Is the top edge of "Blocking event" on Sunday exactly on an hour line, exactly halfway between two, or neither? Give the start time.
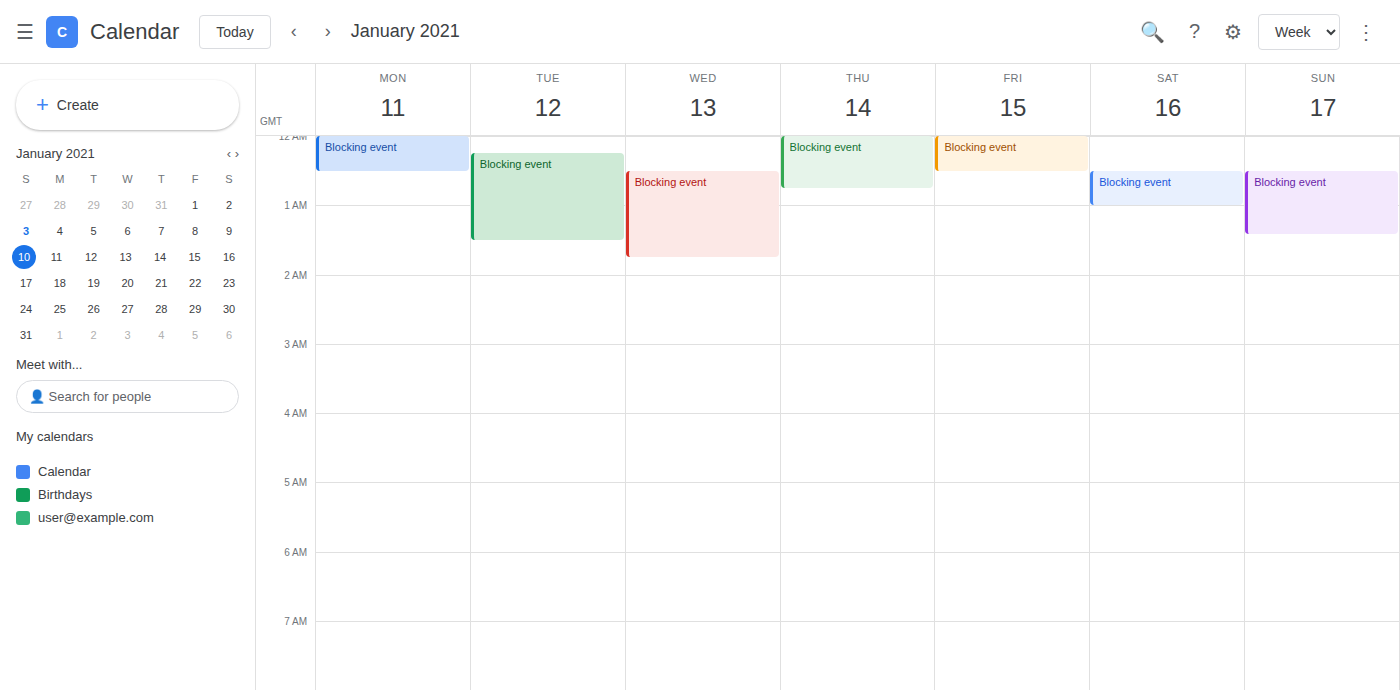
12:30 AM -- halfway between the 12 AM and 1 AM lines.